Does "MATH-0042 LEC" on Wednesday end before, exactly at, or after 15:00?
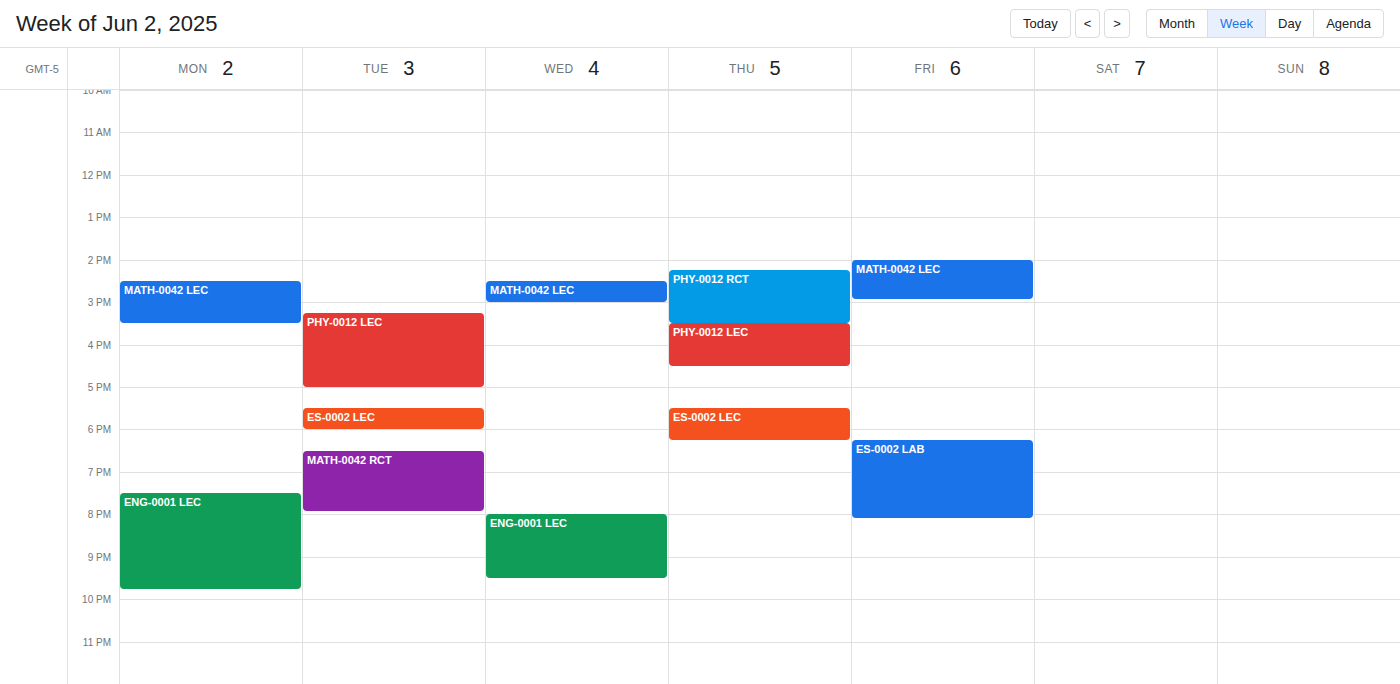
15:00 -- exactly at 15:00, on the 15:00 line.